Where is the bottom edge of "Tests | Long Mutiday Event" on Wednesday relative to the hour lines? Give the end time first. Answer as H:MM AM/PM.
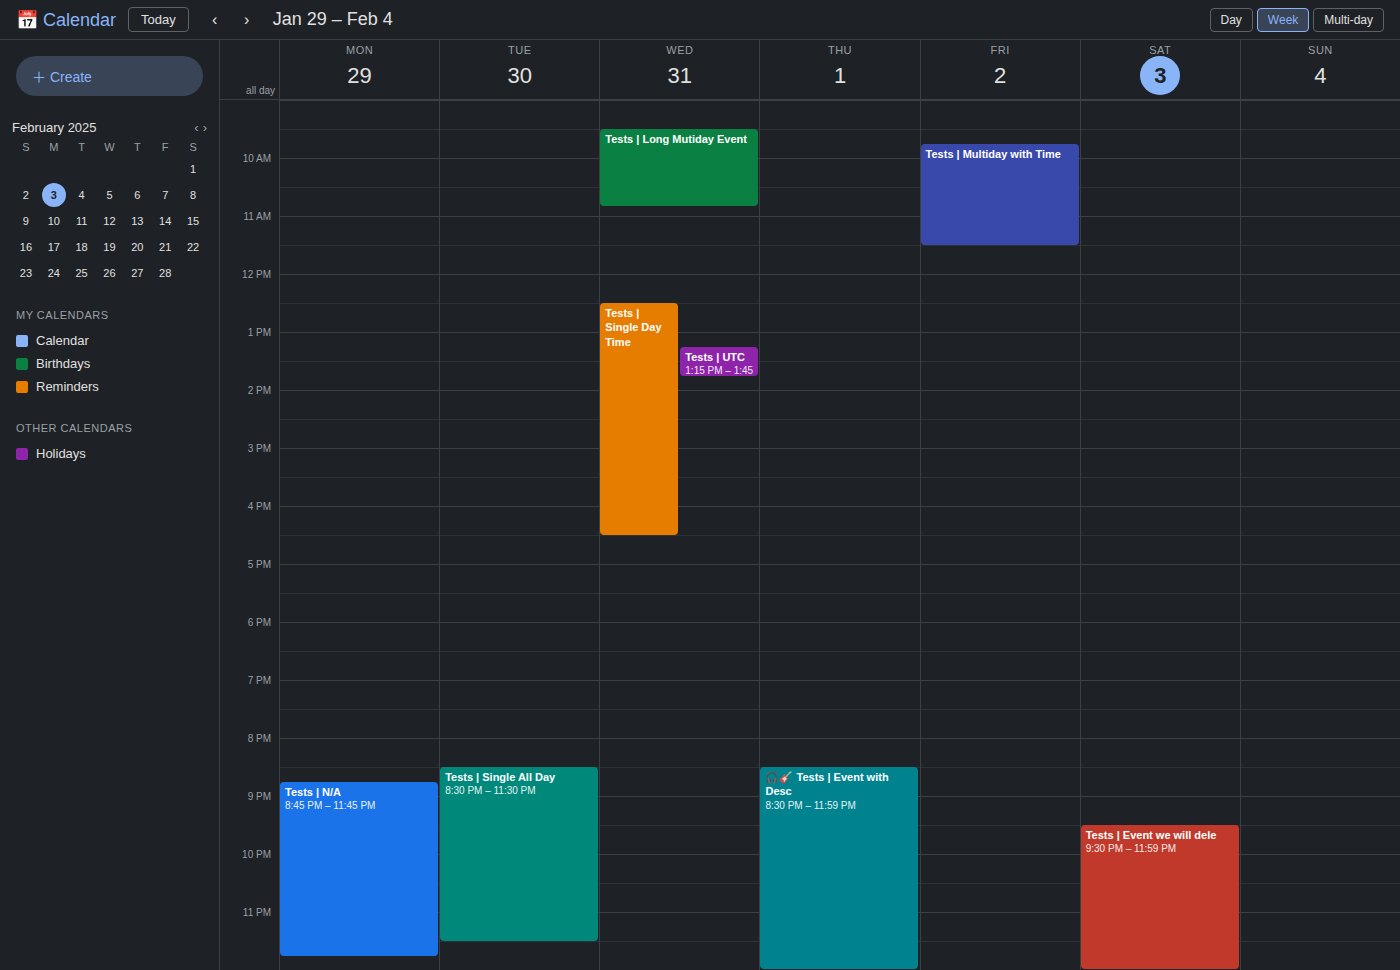
10:50 AM -- neither: 50 minutes below the 10 AM line and 10 minutes above the 11 AM line.